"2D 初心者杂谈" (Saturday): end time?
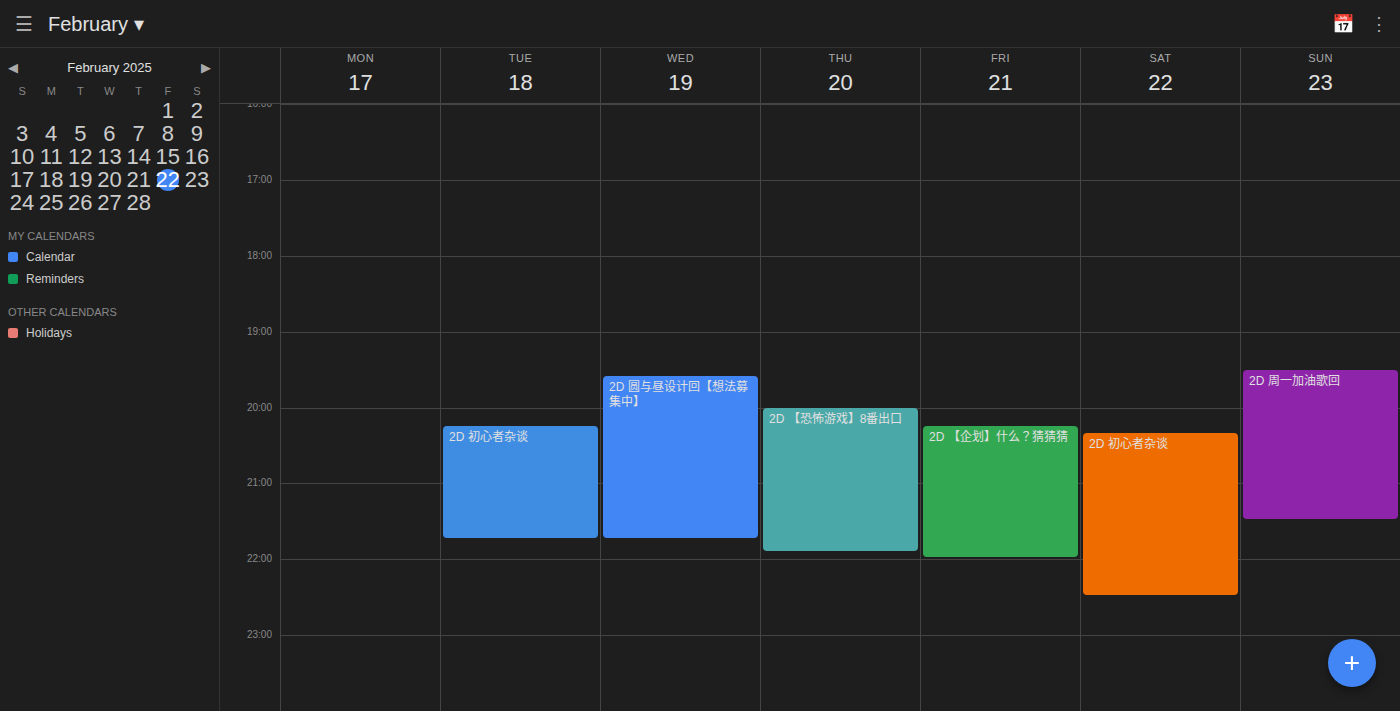
10:30 PM